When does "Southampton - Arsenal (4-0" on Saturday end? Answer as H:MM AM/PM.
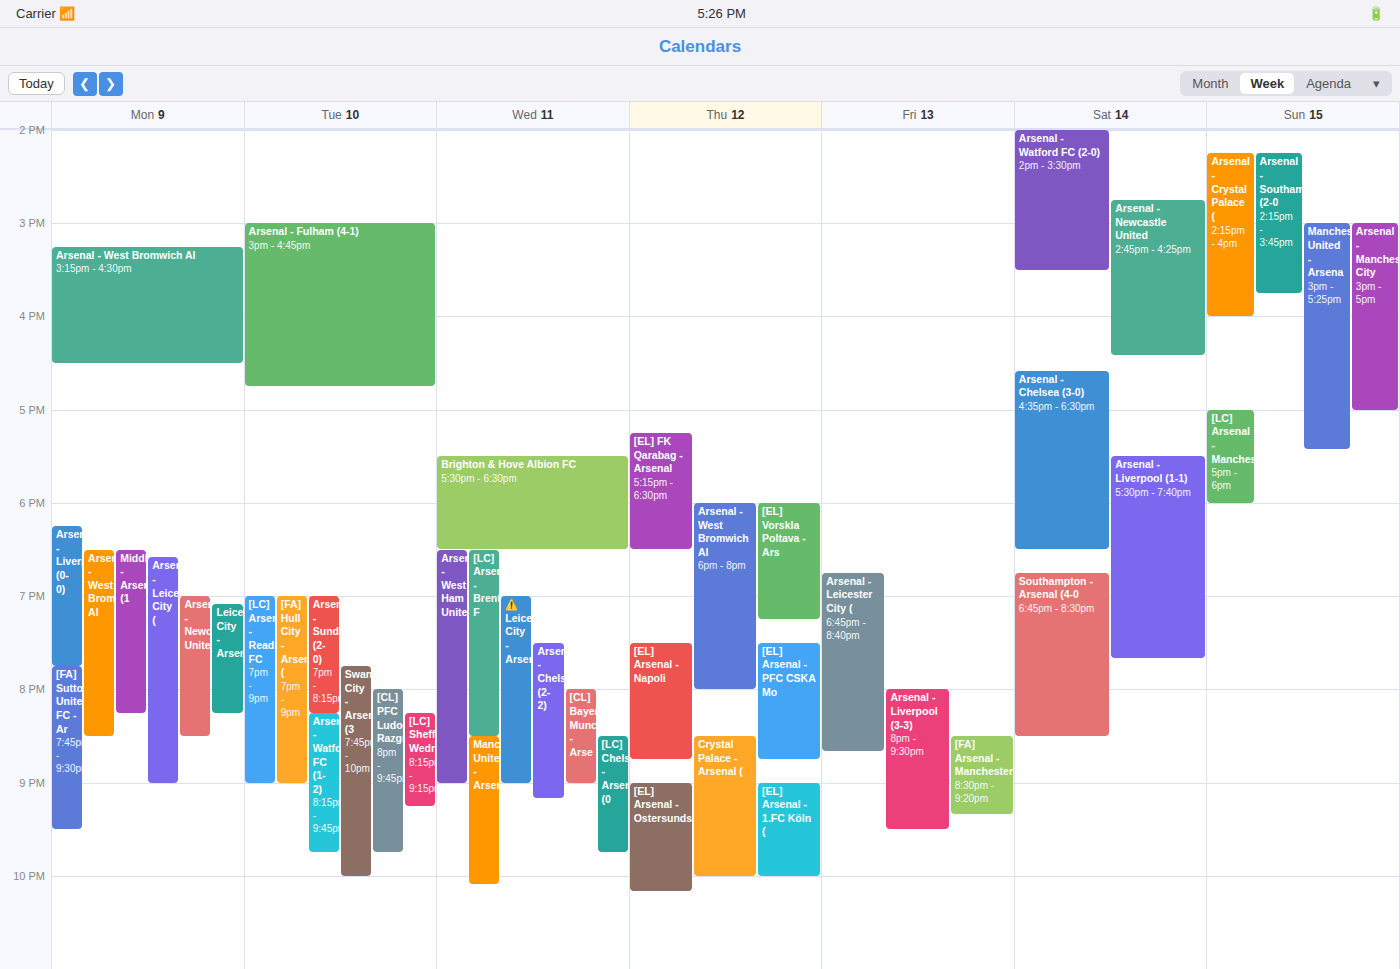
8:30 PM